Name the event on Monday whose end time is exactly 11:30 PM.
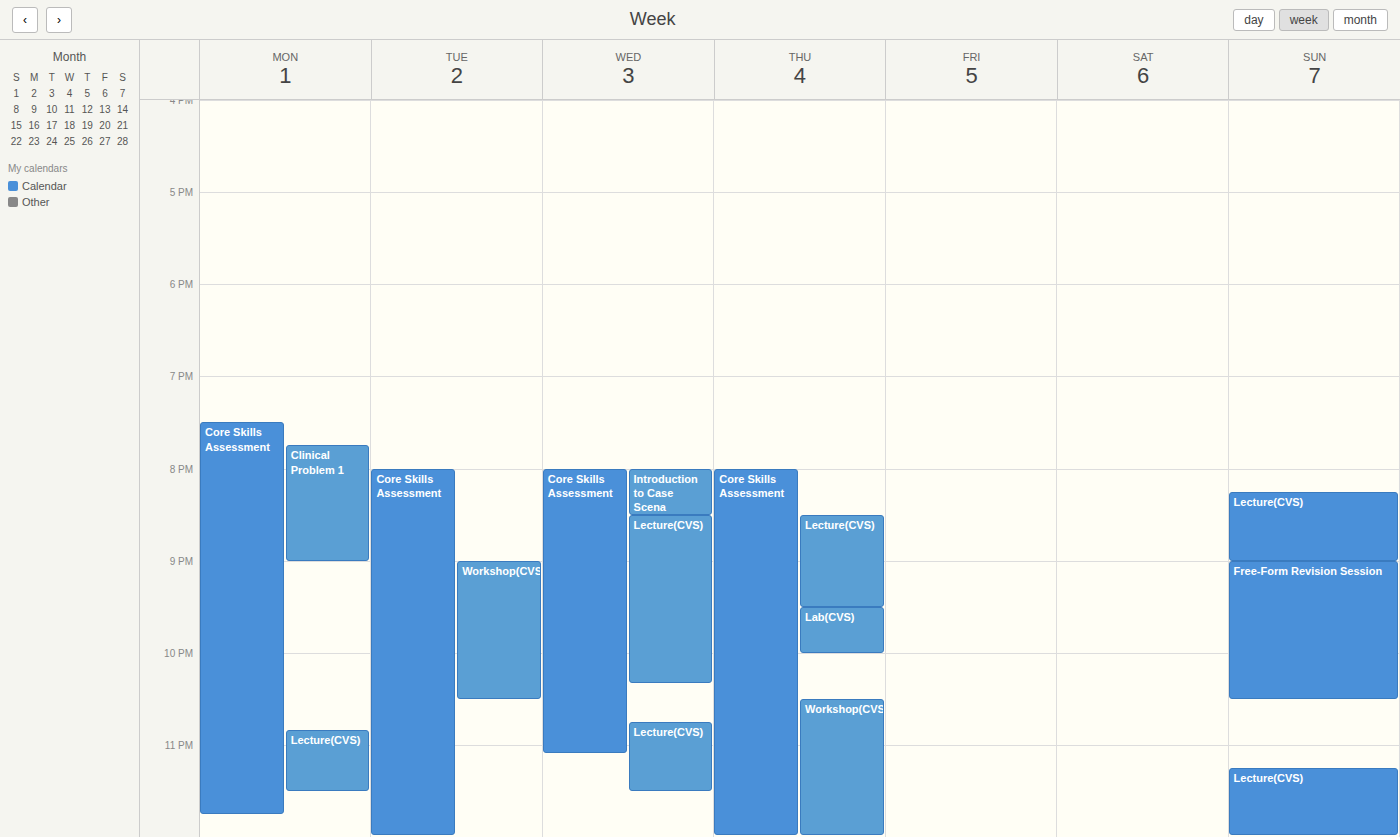
"Lecture(CVS)"